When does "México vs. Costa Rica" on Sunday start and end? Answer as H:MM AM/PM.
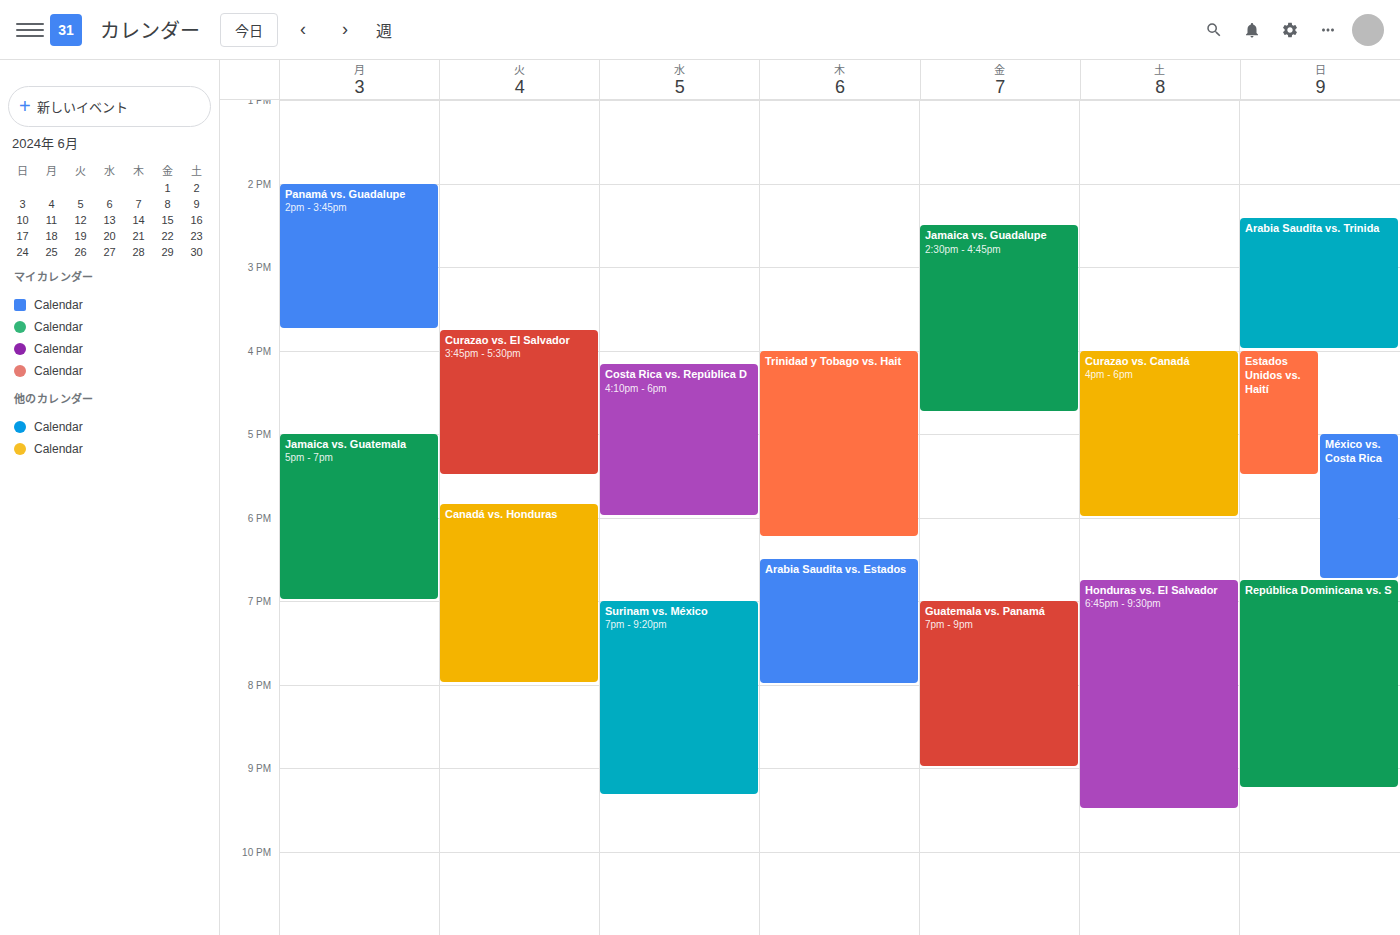
5:00 PM to 6:45 PM